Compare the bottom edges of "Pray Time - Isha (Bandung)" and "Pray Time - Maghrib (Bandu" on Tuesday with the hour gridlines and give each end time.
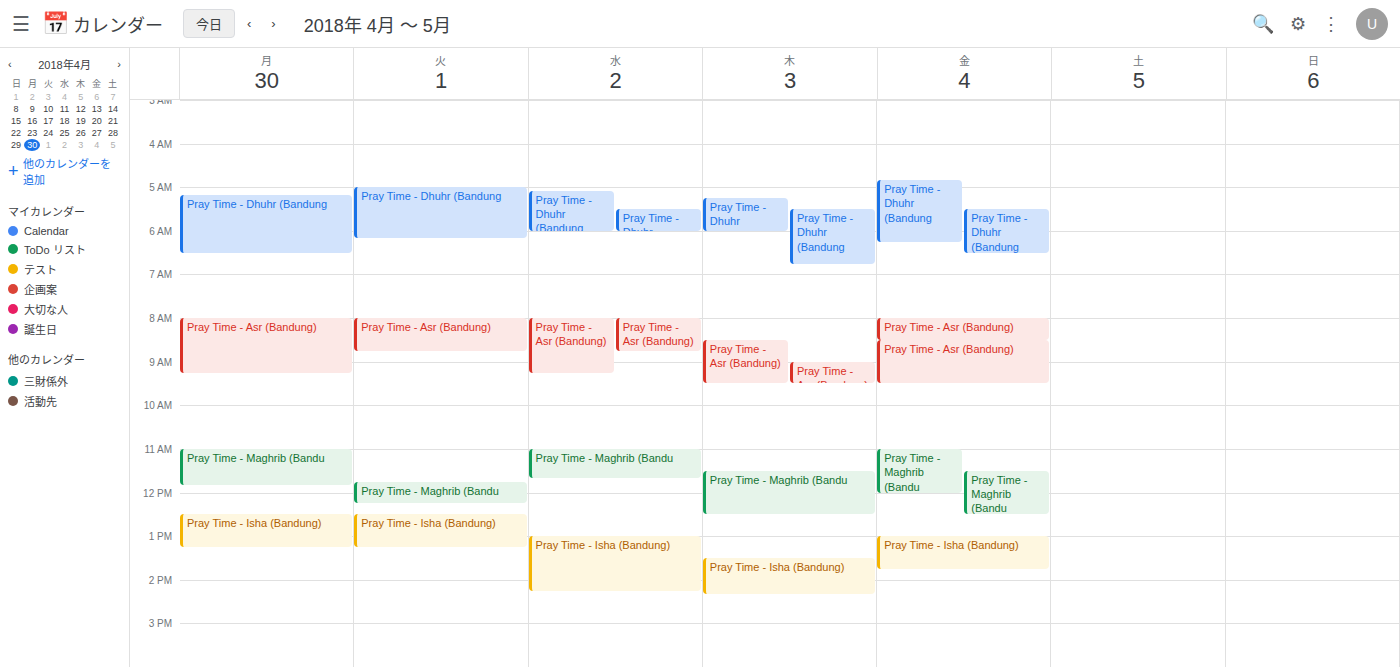
"Pray Time - Isha (Bandung)": 13:15, neither: a quarter of the way from the 13:00 line to the 14:00 line. "Pray Time - Maghrib (Bandu": 12:15, neither: a quarter of the way from the 12:00 line to the 13:00 line.